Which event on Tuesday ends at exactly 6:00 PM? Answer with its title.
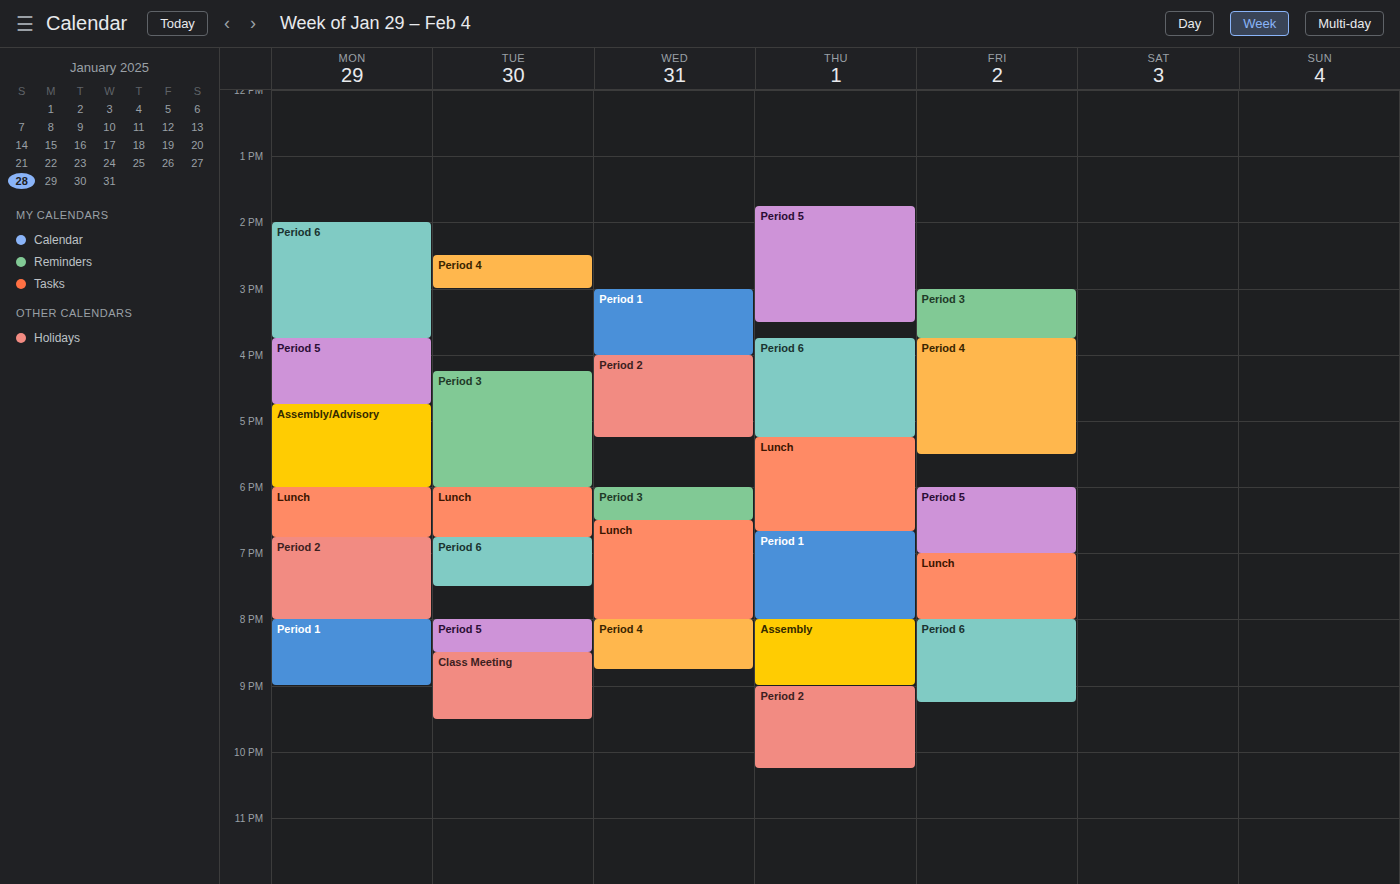
"Period 3"